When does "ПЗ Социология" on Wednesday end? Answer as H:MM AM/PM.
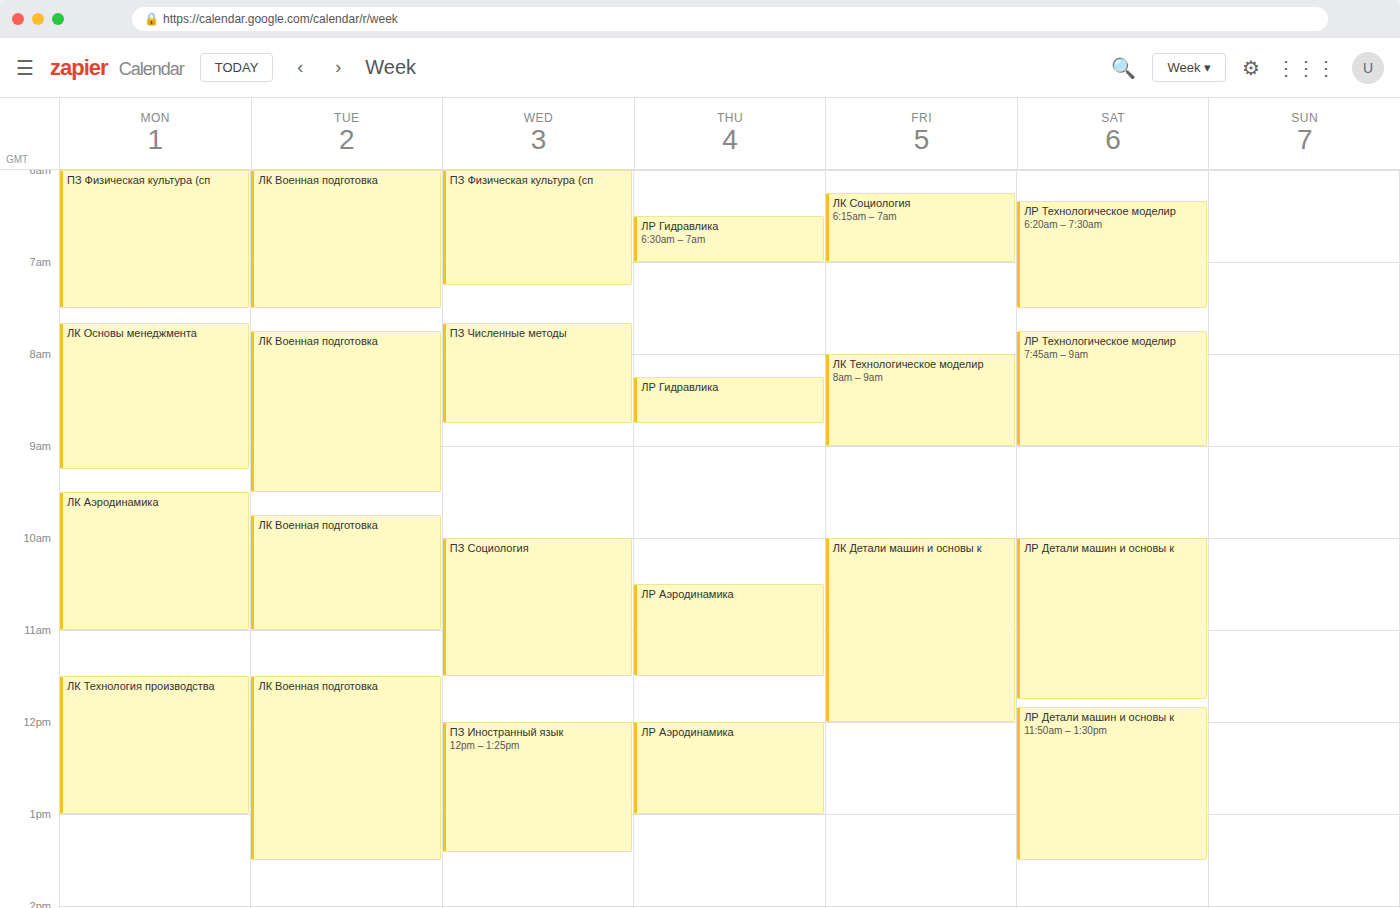
11:30 AM